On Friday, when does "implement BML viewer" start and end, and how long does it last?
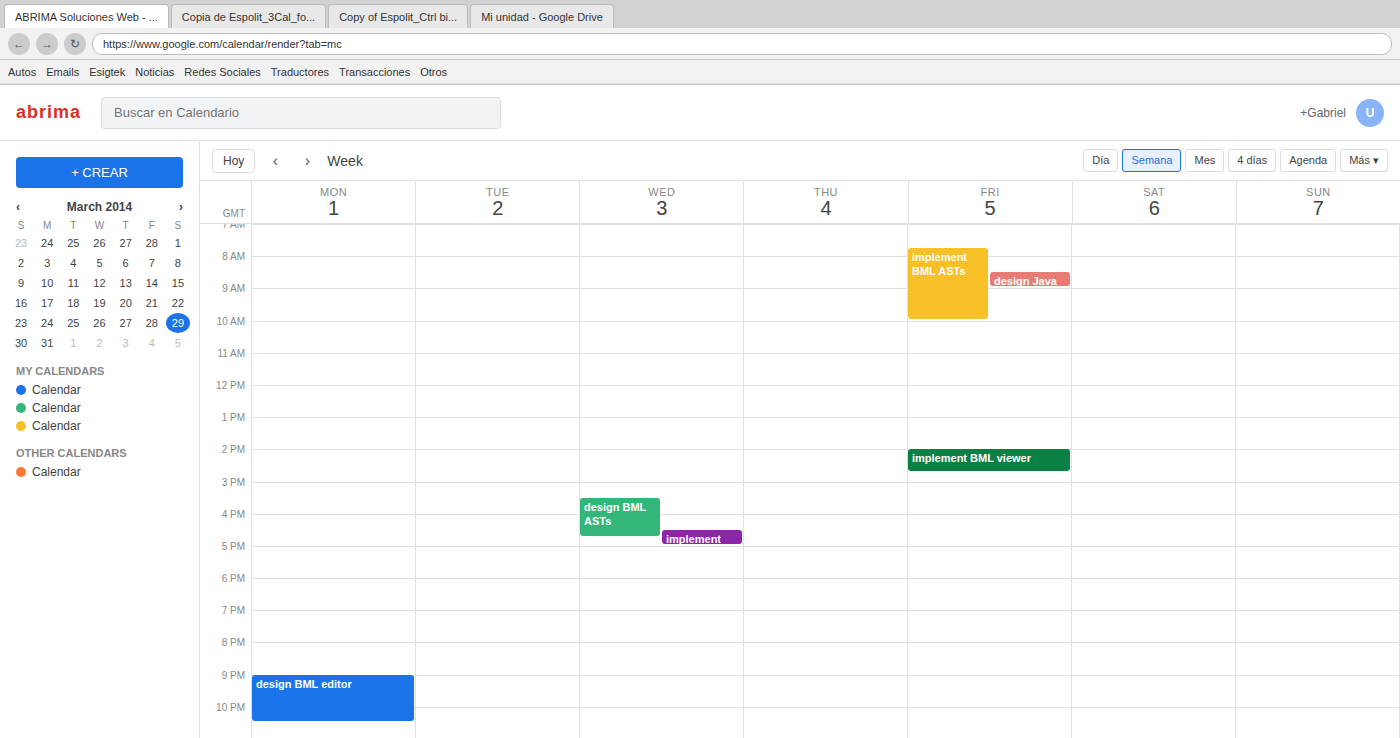
2:00 PM to 2:45 PM, 45 minutes